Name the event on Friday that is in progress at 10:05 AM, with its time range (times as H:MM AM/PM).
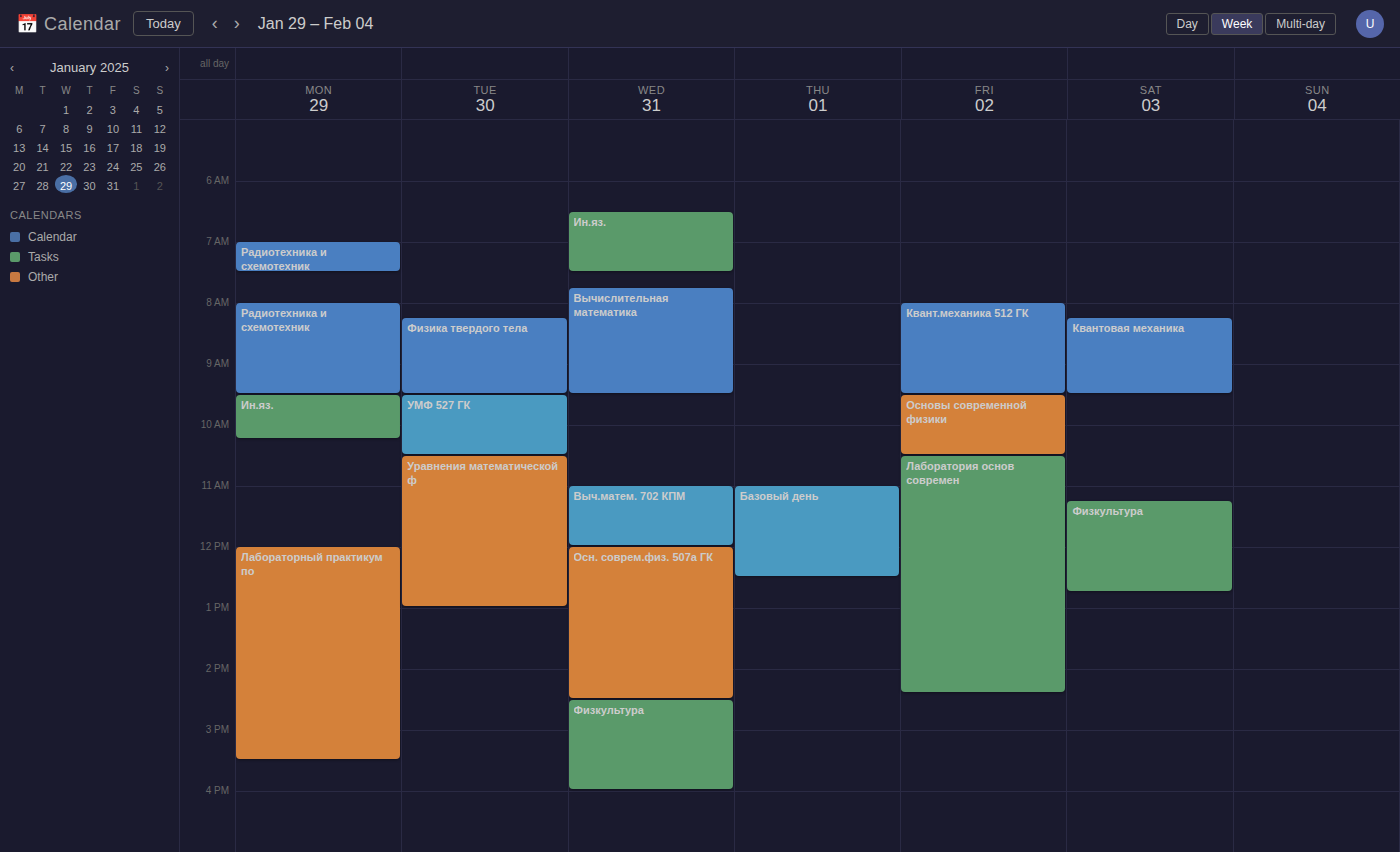
"Основы современной физики", 9:30 AM to 10:30 AM